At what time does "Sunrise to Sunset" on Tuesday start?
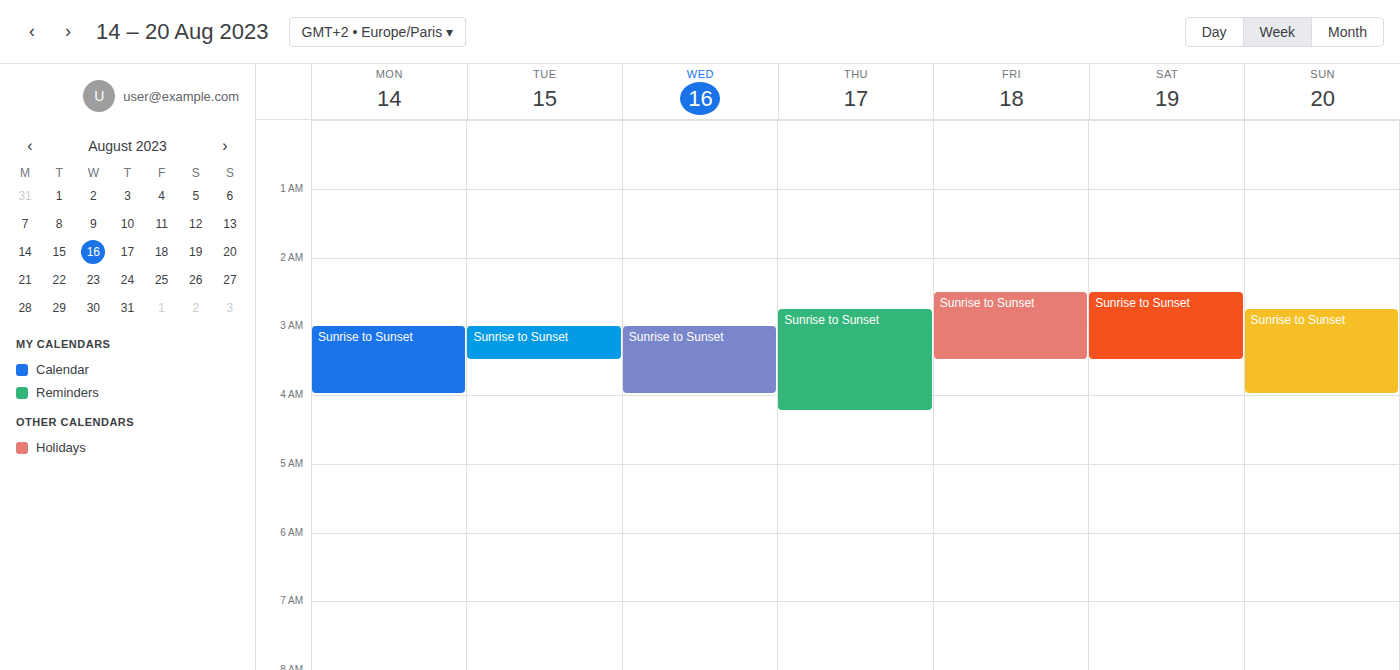
3:00 AM